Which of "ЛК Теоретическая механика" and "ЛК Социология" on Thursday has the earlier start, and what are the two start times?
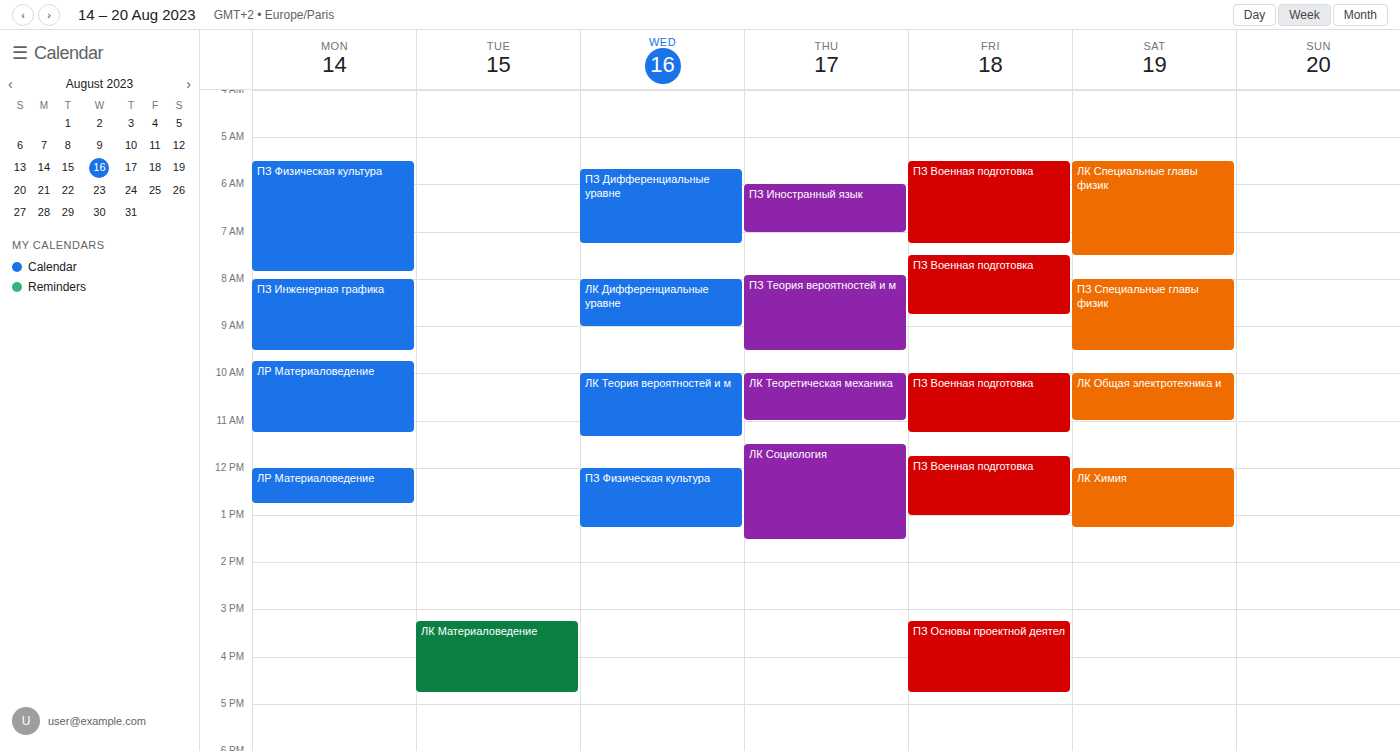
"ЛК Теоретическая механика" 10:00 AM; "ЛК Социология" 11:30 AM.